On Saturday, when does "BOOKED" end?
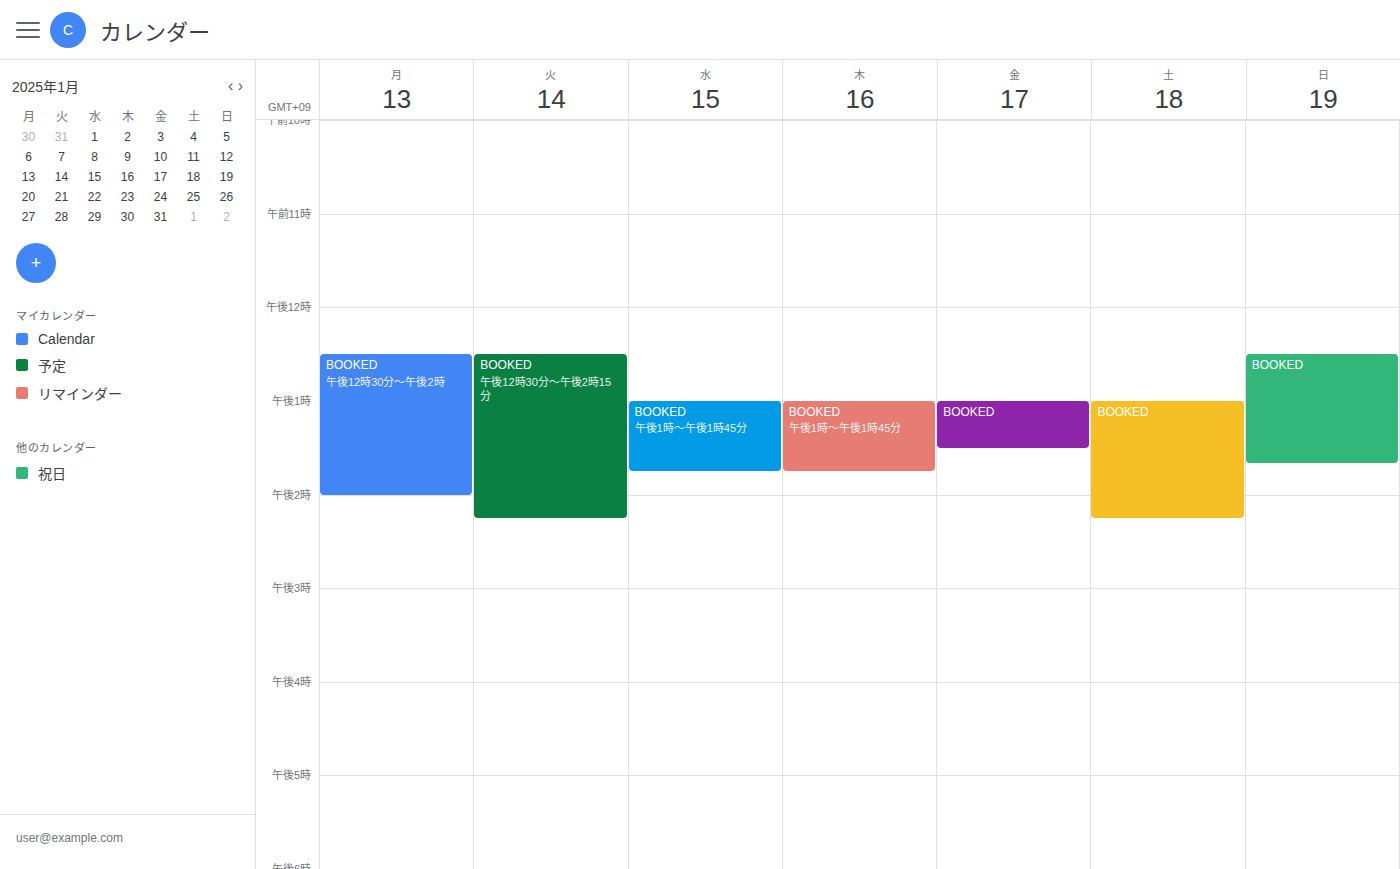
2:15 PM